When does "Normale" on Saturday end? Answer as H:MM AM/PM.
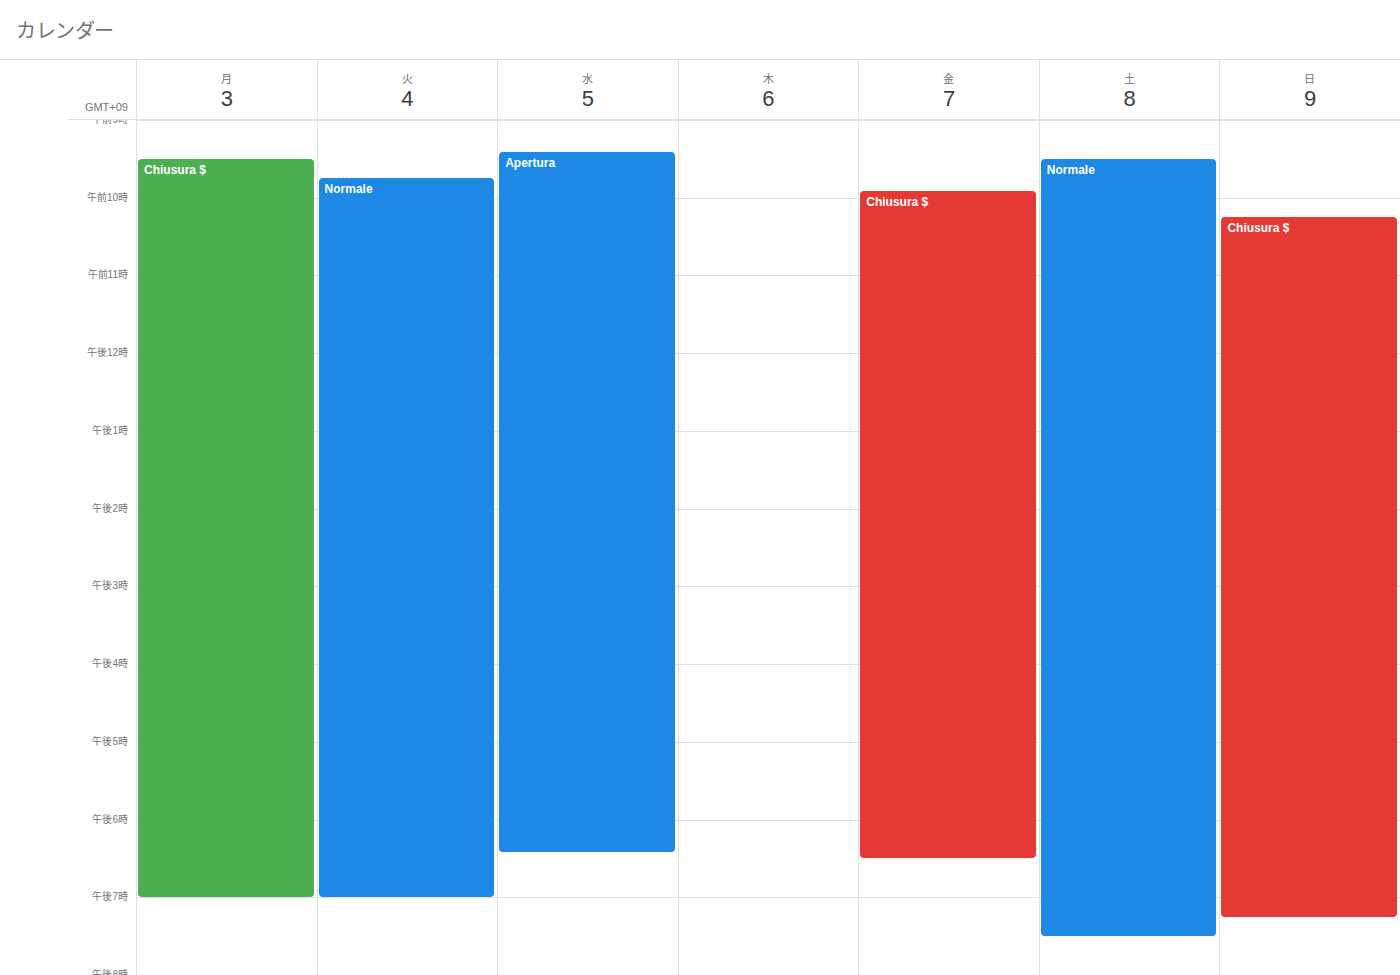
7:30 PM